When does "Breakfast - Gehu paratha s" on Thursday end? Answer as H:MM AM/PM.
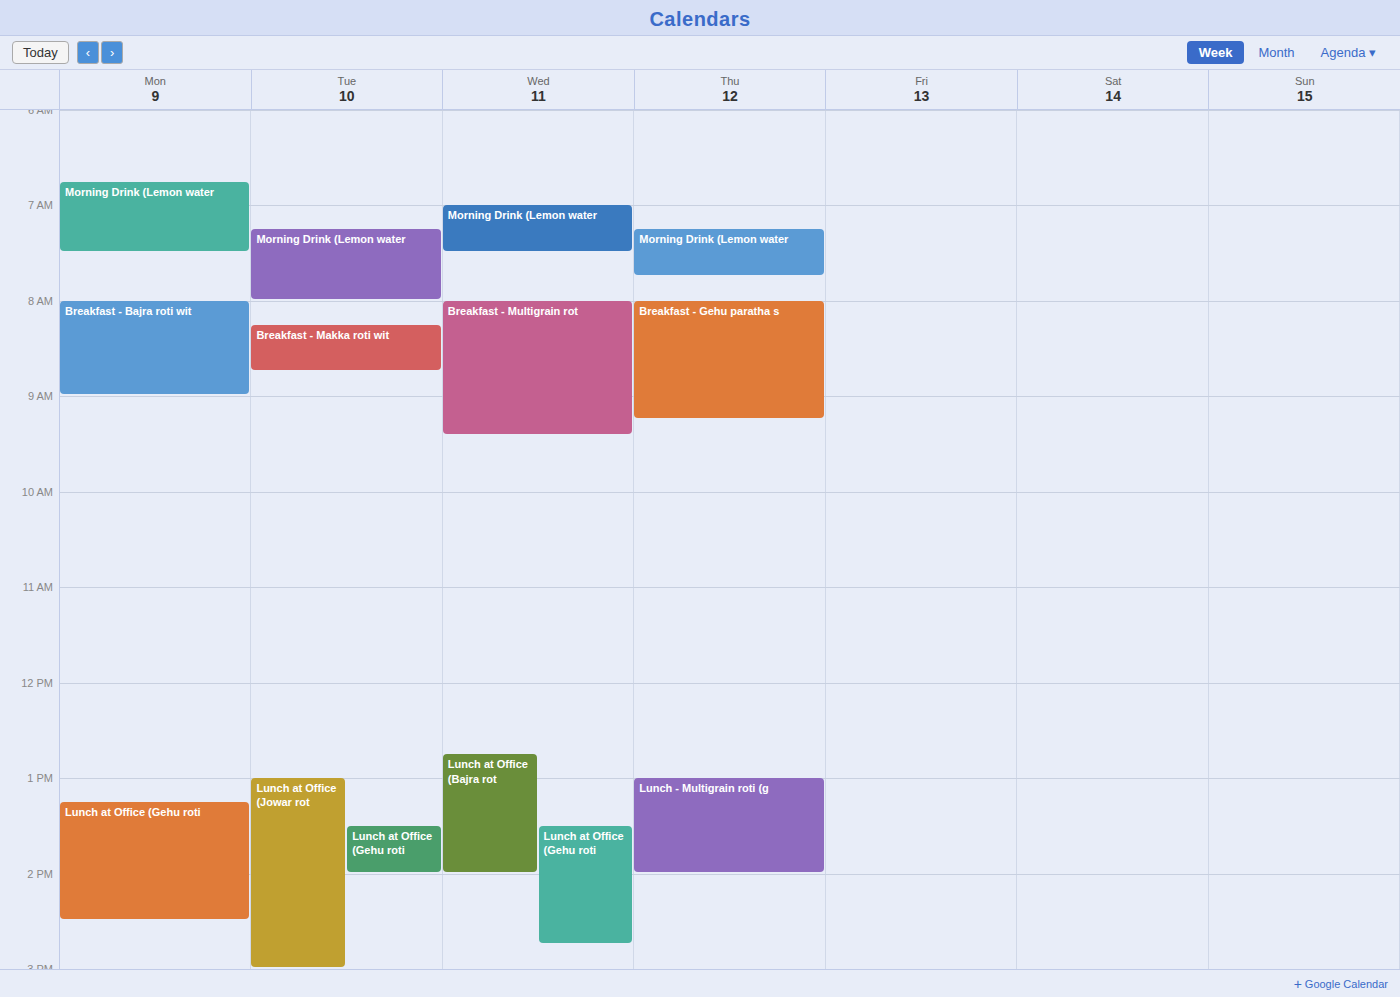
9:15 AM